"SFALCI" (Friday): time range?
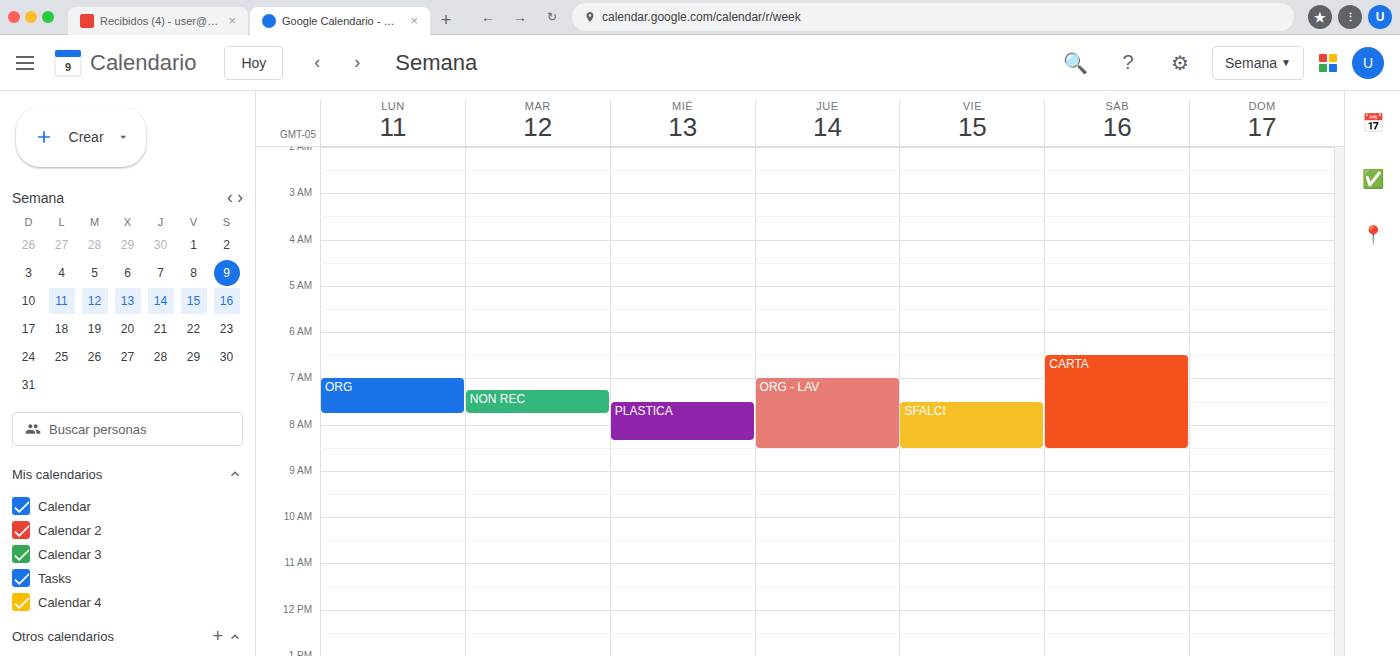
7:30 AM to 8:30 AM